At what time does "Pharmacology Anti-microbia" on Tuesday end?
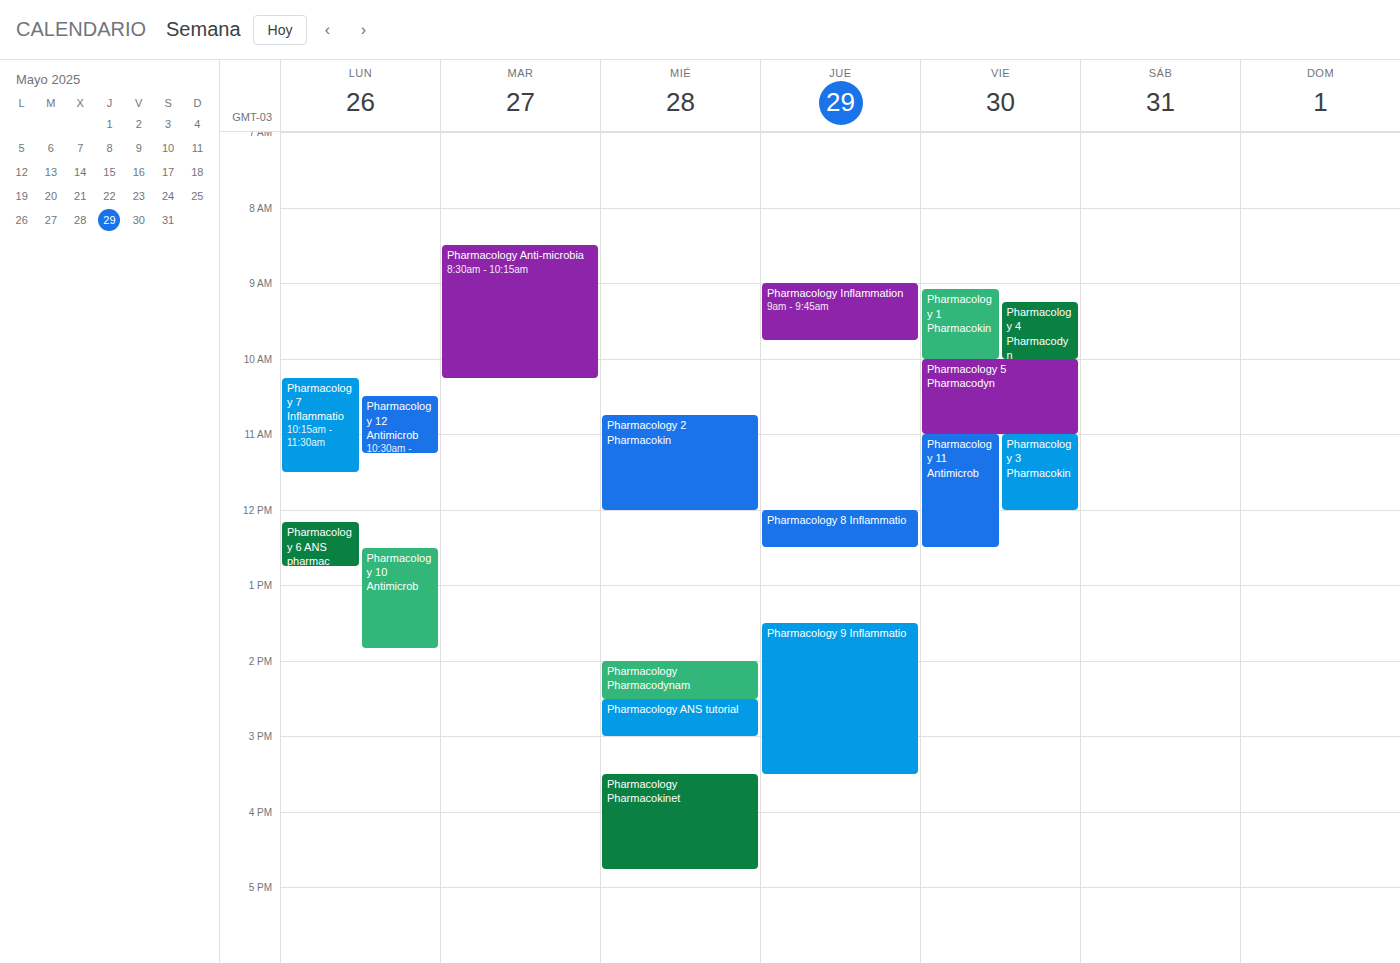
10:15 AM